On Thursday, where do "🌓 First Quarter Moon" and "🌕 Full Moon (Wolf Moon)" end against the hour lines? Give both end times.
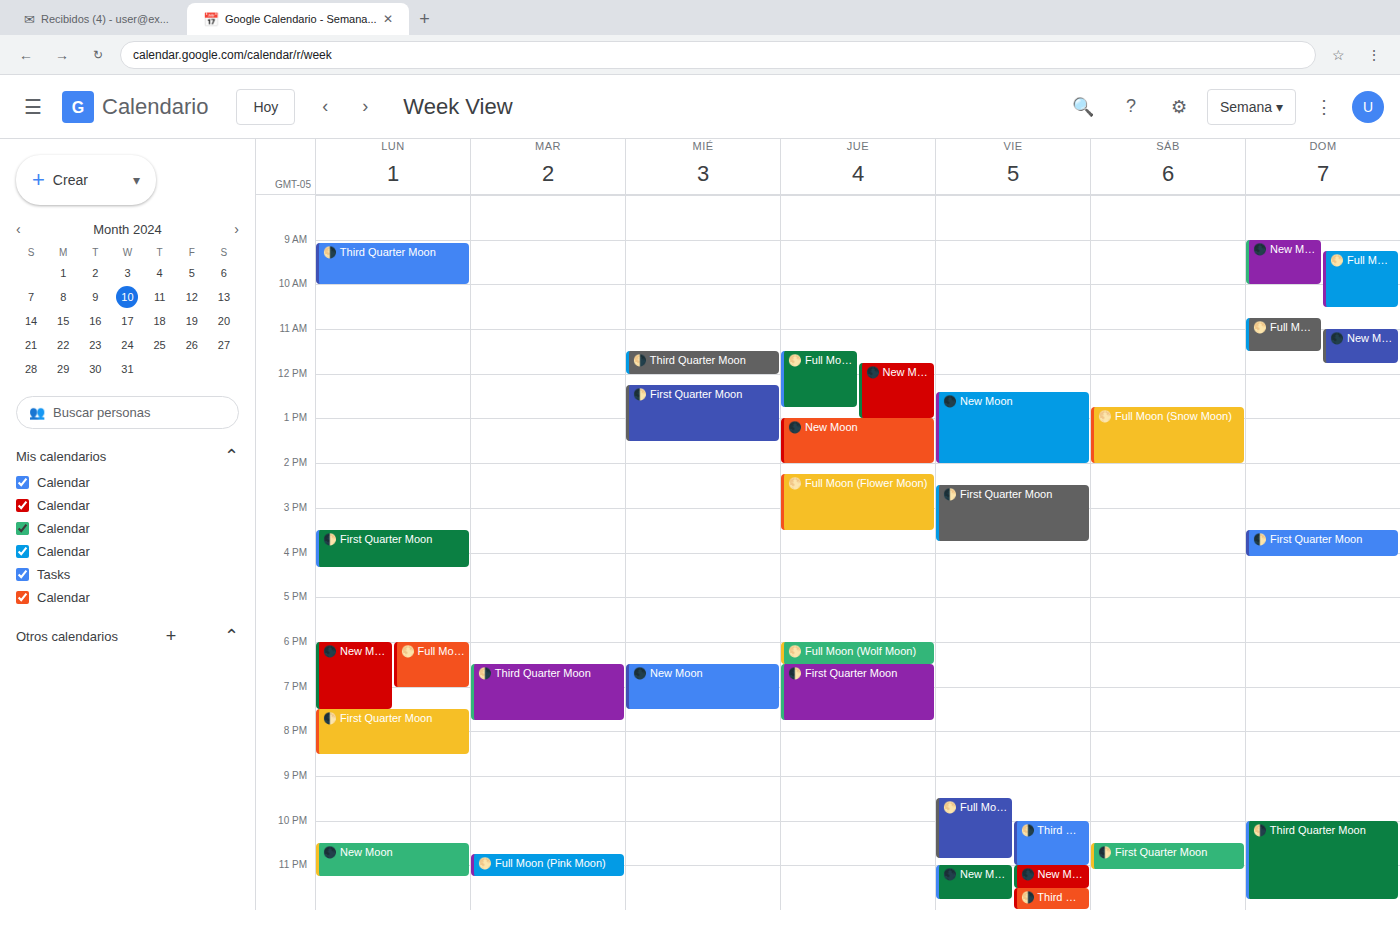
"🌓 First Quarter Moon": 7:45 PM, neither: three quarters of the way from the 7 PM line to the 8 PM line. "🌕 Full Moon (Wolf Moon)": 6:30 PM, halfway between the 6 PM and 7 PM lines.